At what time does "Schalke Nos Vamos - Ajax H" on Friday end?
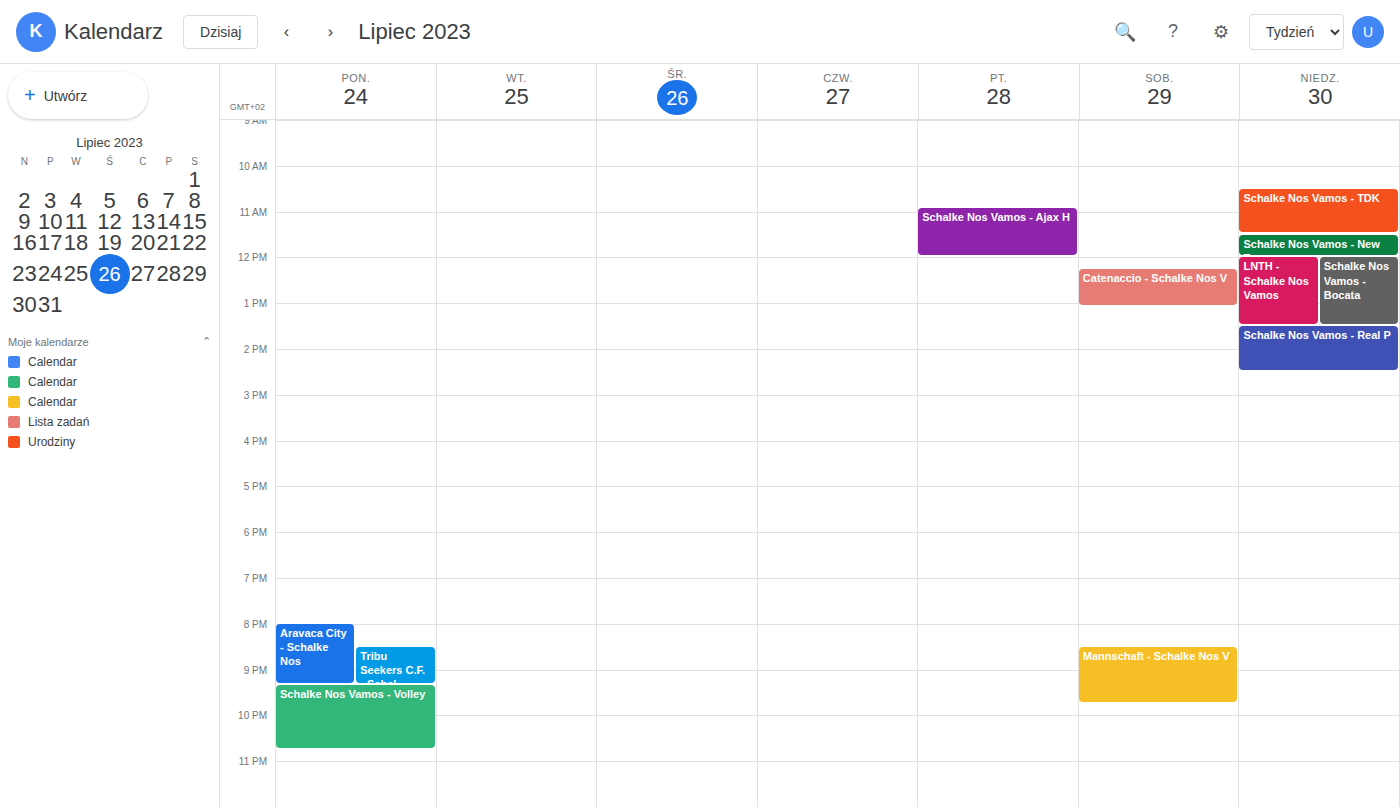
12:00 PM